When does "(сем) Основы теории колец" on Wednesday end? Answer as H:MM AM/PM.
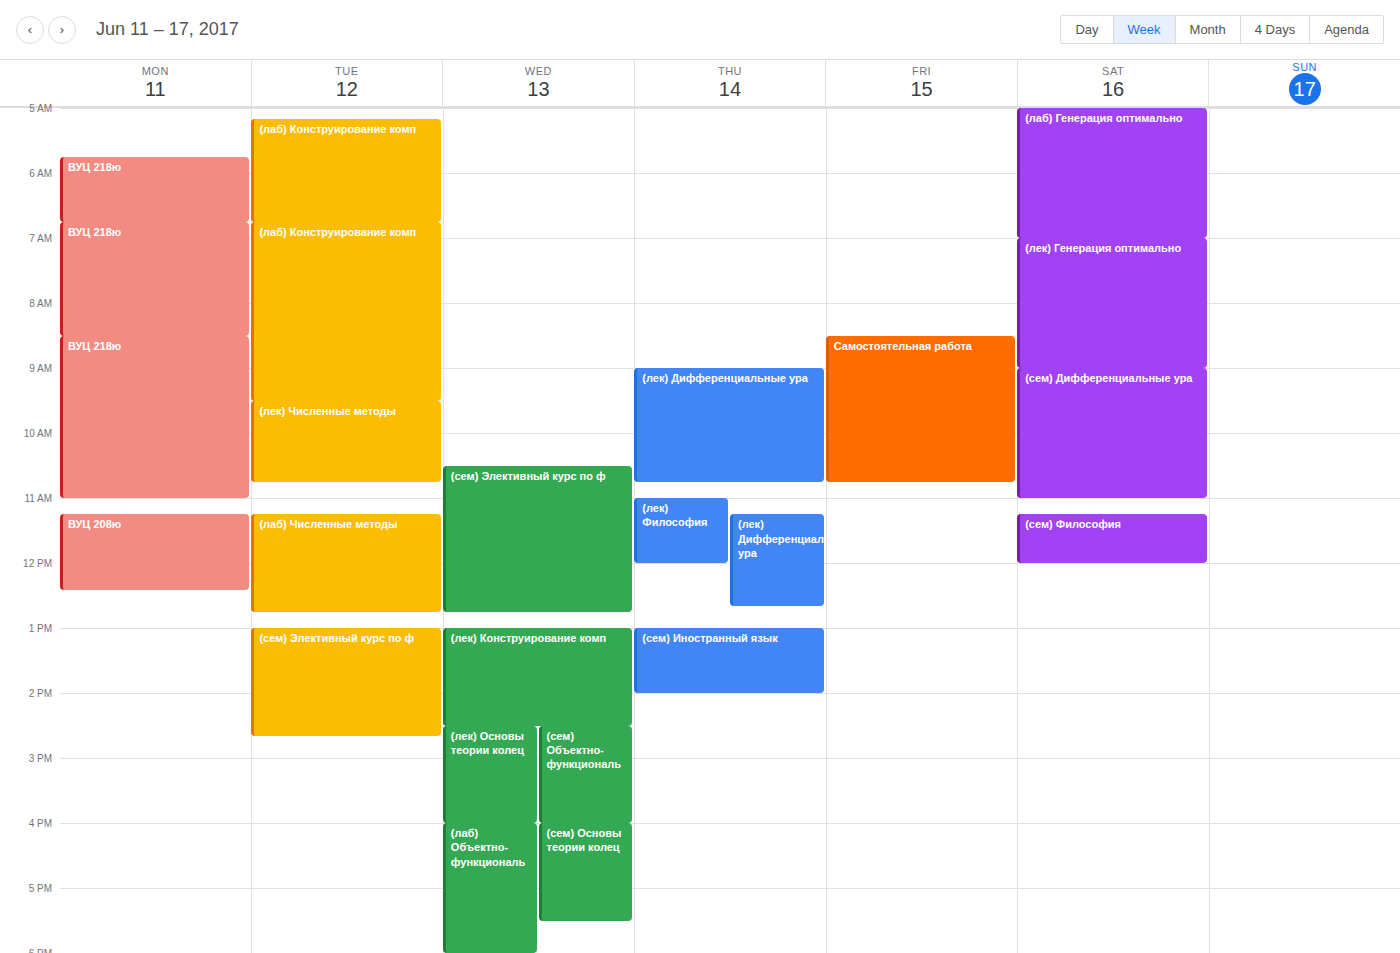
5:30 PM